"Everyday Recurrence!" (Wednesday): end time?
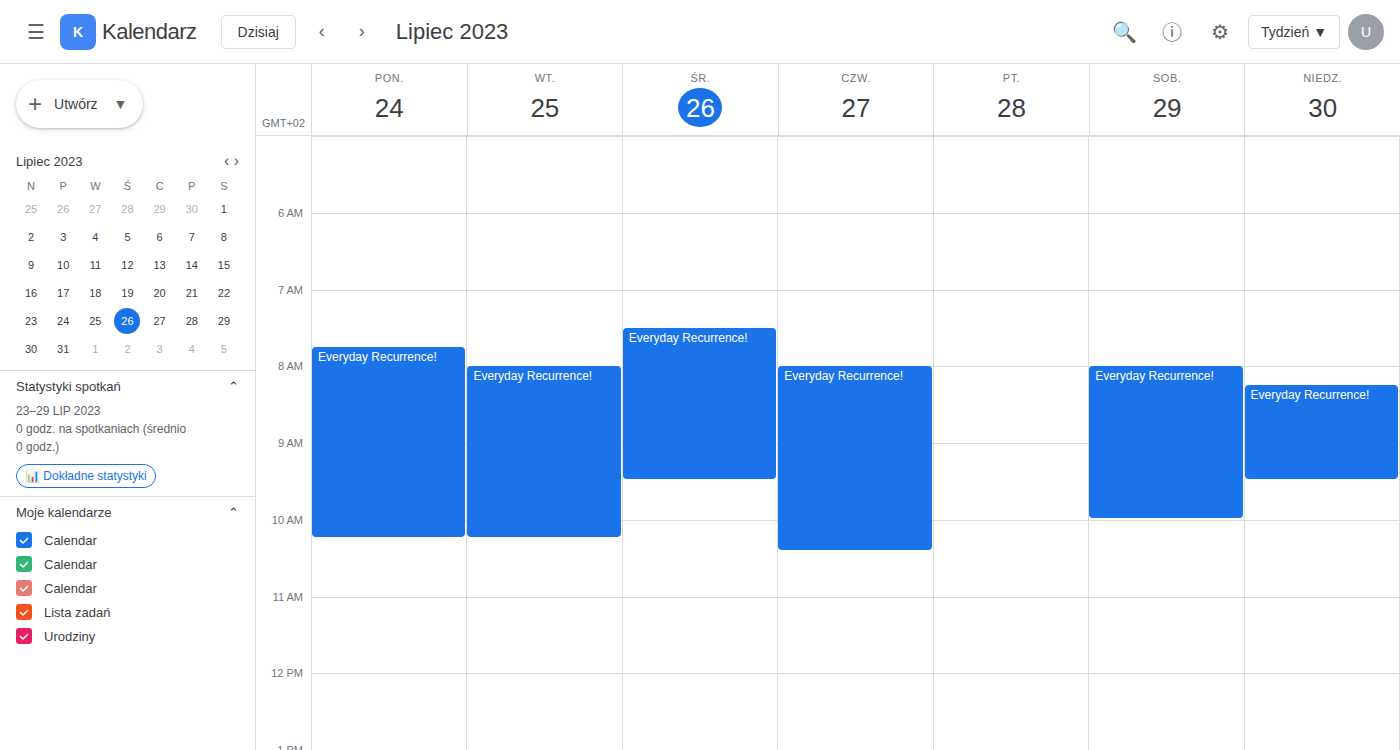
09:30